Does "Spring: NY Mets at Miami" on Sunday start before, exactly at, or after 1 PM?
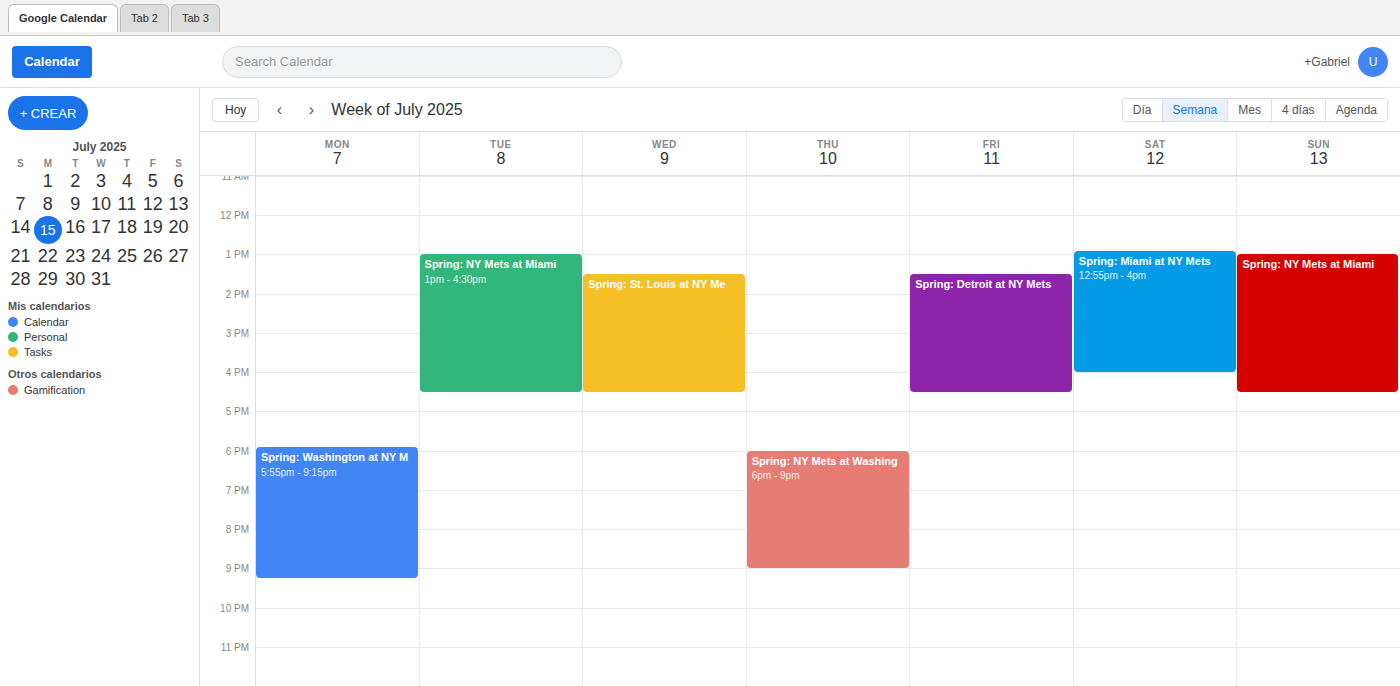
1:00 PM -- exactly at 1 PM, on the 1 PM line.